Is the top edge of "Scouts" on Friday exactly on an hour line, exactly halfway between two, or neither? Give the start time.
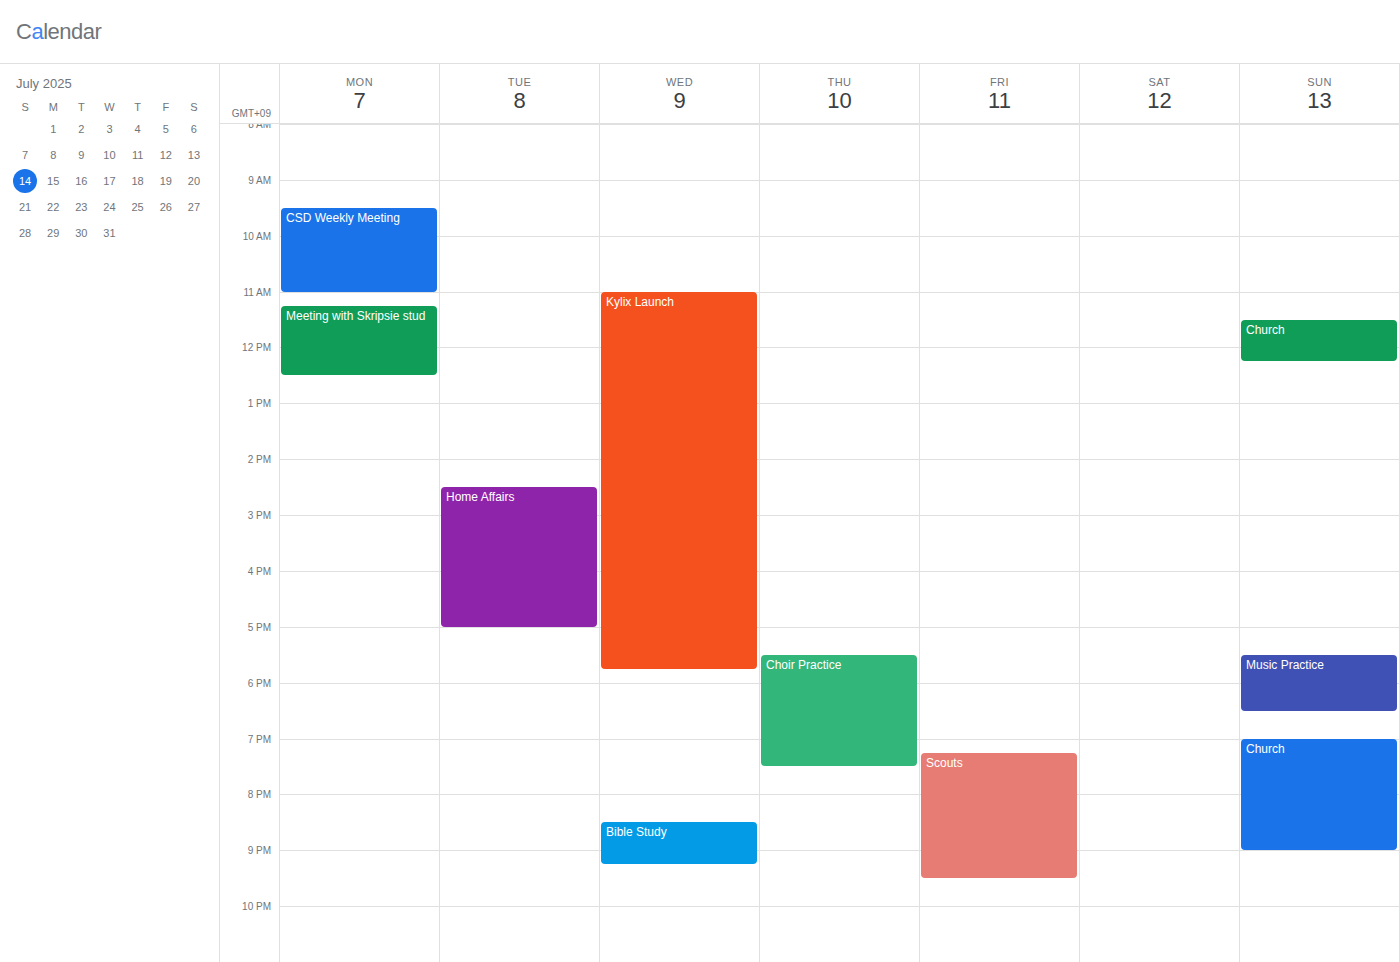
7:15 PM -- neither: a quarter of the way from the 7 PM line to the 8 PM line.